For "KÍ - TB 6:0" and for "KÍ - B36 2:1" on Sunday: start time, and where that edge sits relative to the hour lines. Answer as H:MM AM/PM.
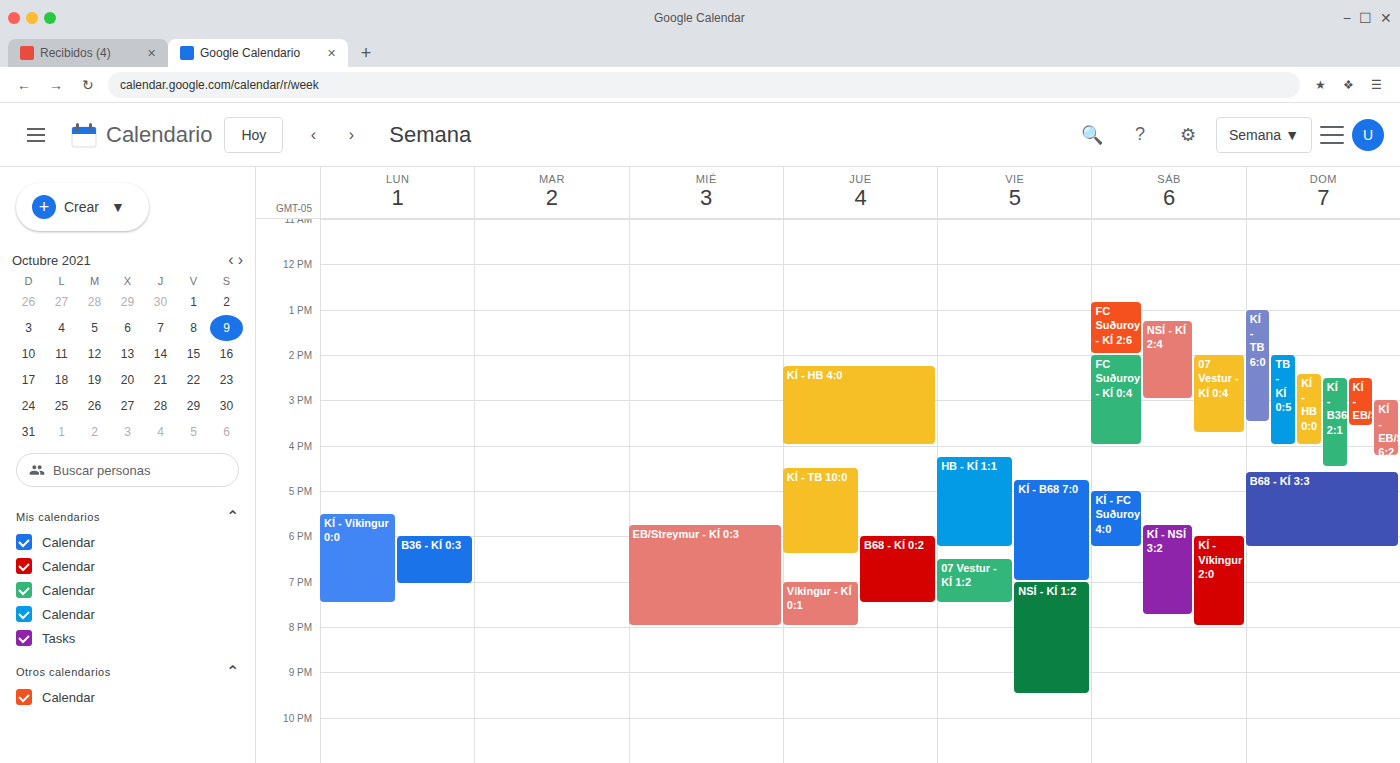
"KÍ - TB 6:0": 1:00 PM, exactly on the 1 PM line. "KÍ - B36 2:1": 2:30 PM, halfway between the 2 PM and 3 PM lines.